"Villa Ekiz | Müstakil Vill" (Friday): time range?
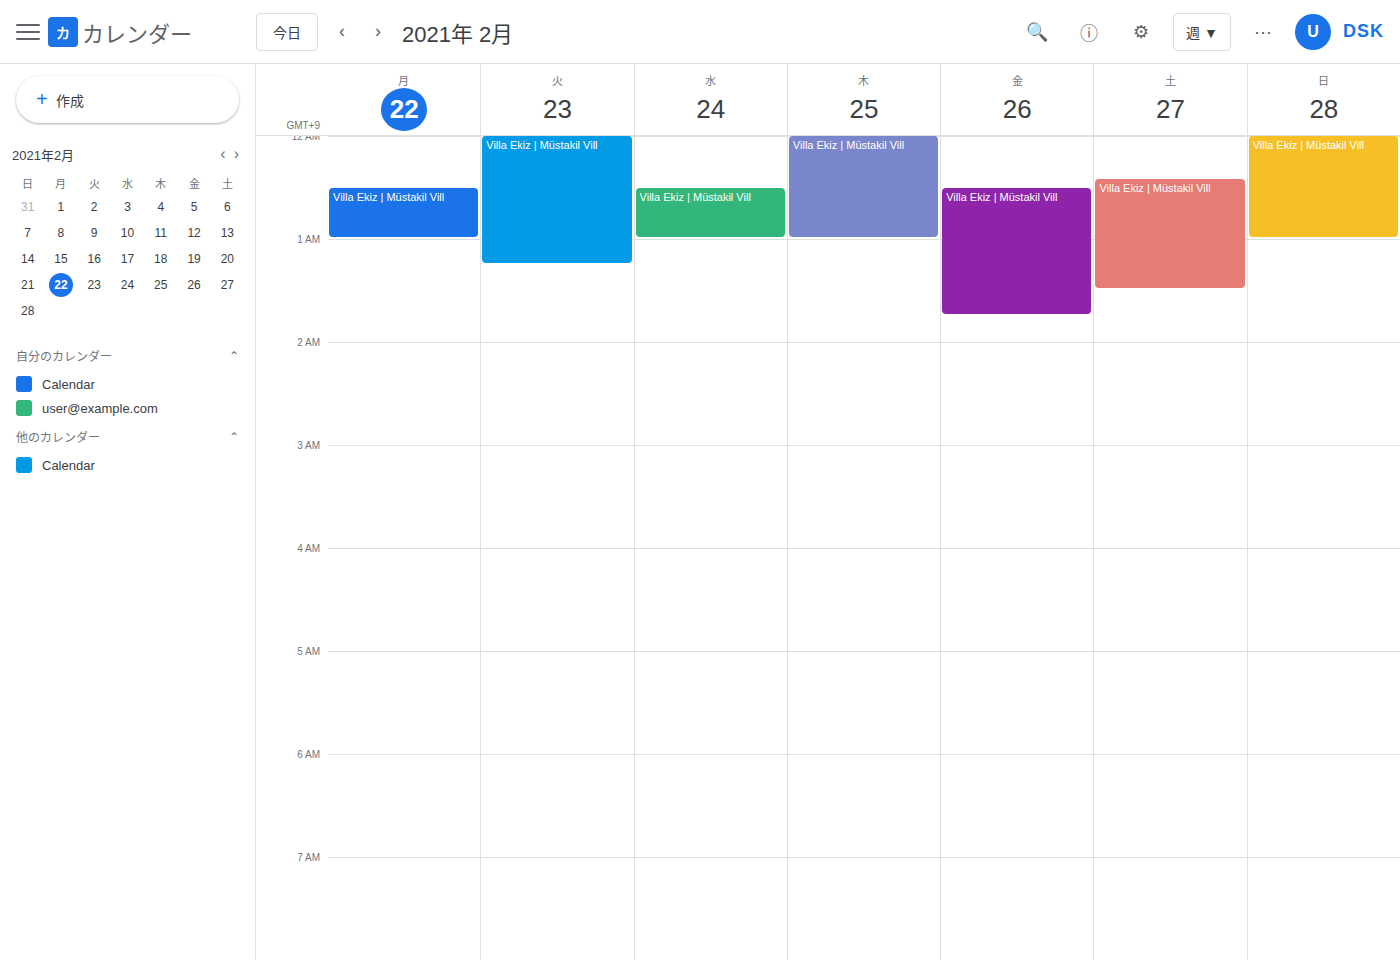
12:30 AM to 1:45 AM